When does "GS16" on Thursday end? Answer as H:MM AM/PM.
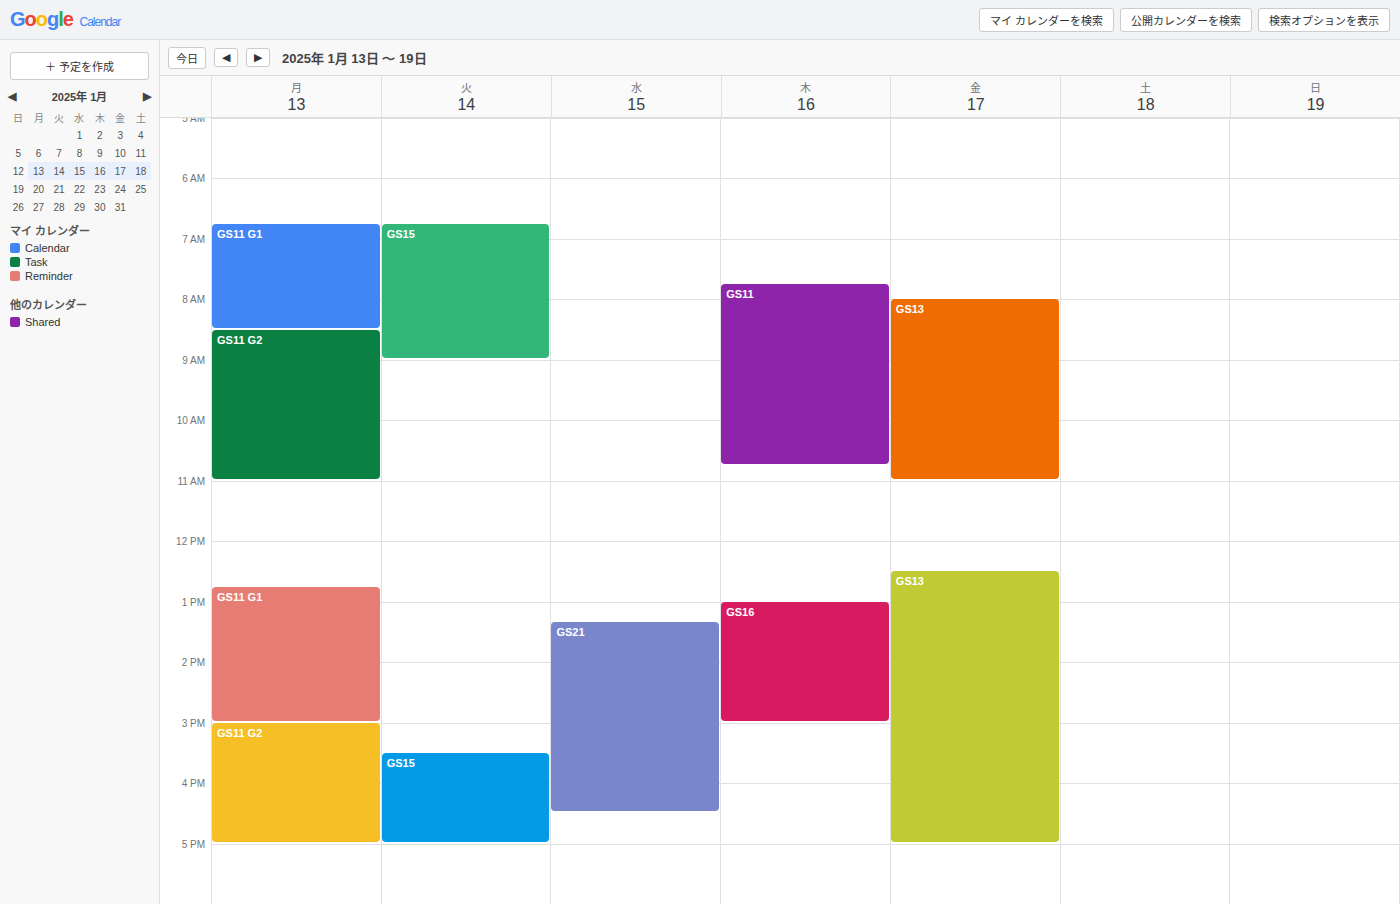
3:00 PM